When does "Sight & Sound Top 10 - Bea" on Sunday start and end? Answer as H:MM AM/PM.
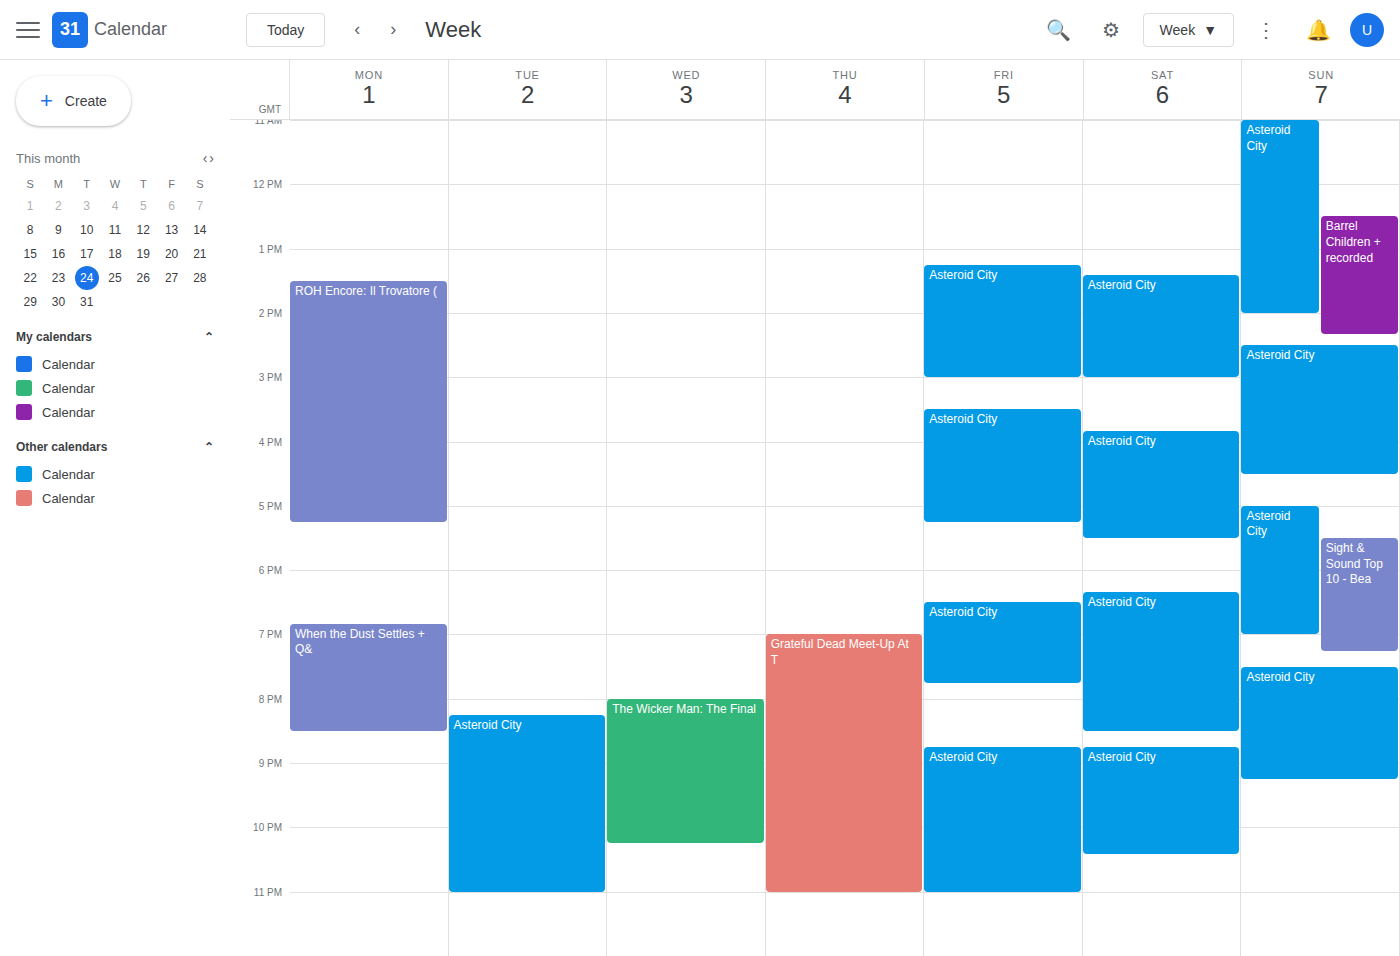
5:30 PM to 7:15 PM